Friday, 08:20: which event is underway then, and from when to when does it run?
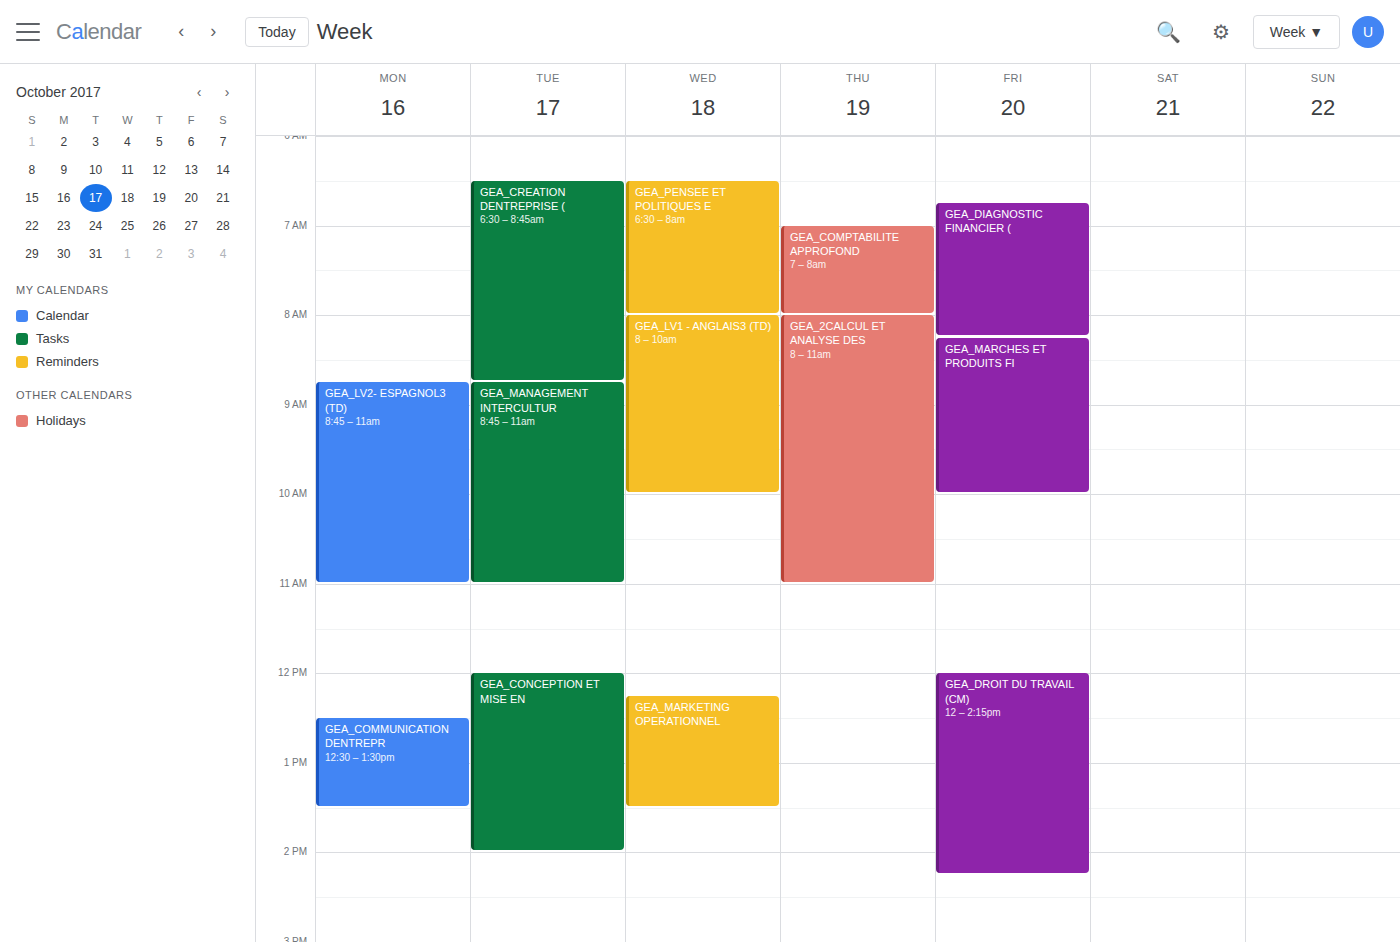
"GEA_MARCHES ET PRODUITS FI", 08:15 to 10:00